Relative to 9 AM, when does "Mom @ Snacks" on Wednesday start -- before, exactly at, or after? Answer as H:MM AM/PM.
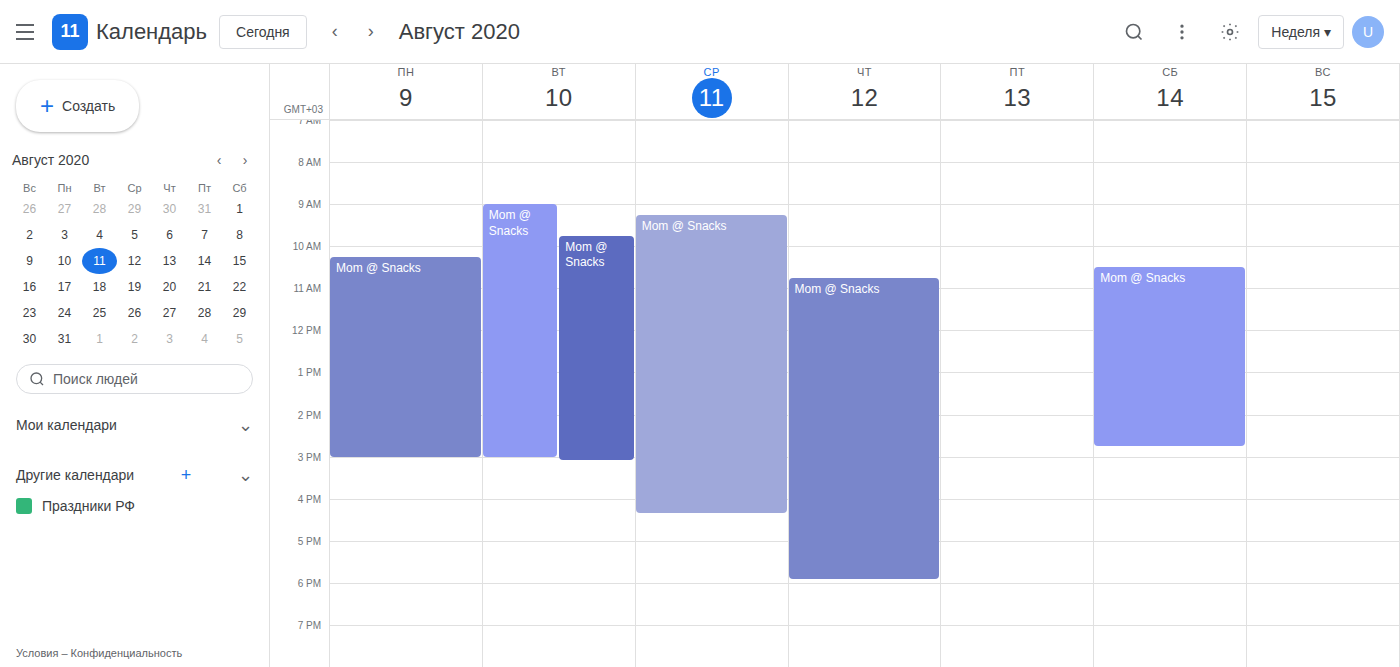
9:15 AM -- after 9 AM, 15 minutes below the 9 AM line.